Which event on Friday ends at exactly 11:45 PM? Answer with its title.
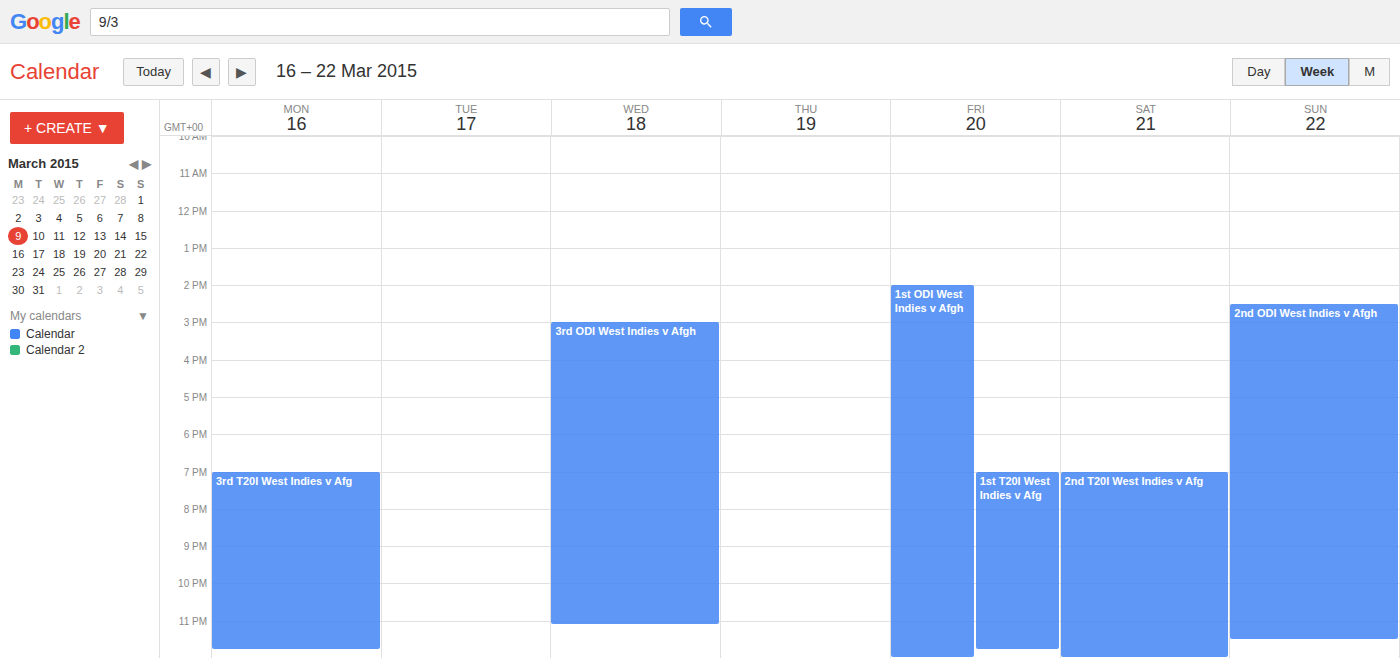
"1st T20I West Indies v Afg"